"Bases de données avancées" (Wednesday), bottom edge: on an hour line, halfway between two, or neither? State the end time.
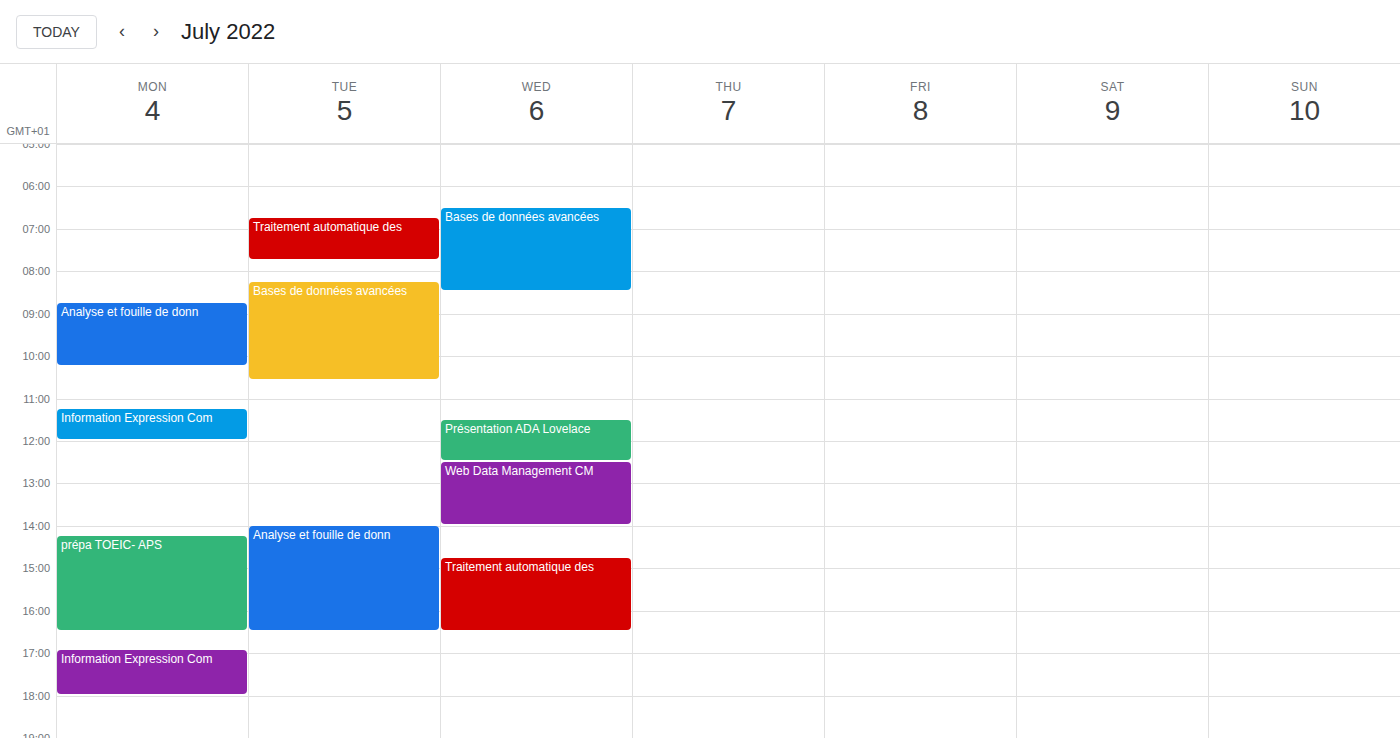
8:30 AM -- halfway between the 8 AM and 9 AM lines.